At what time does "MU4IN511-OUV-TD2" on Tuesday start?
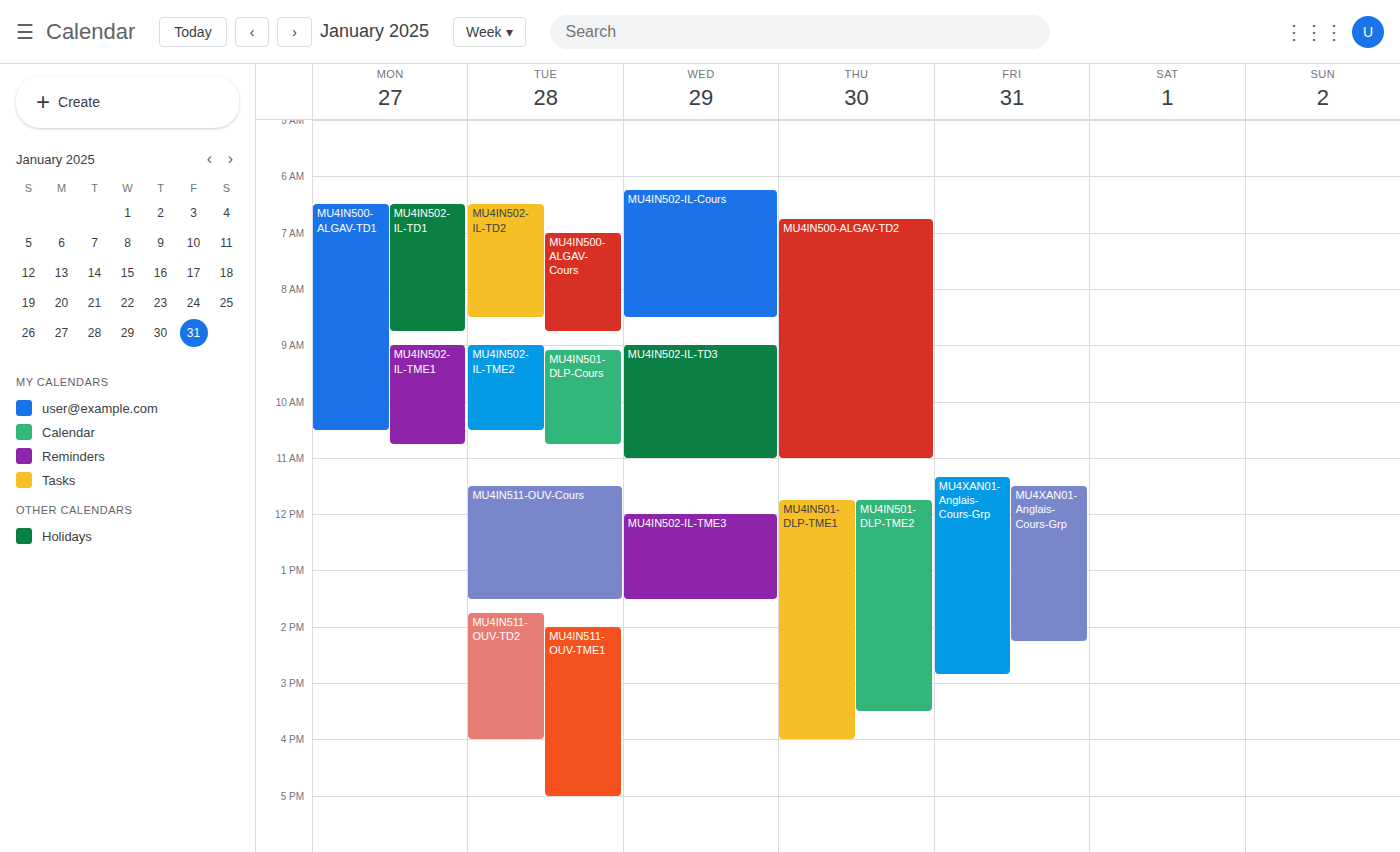
1:45 PM